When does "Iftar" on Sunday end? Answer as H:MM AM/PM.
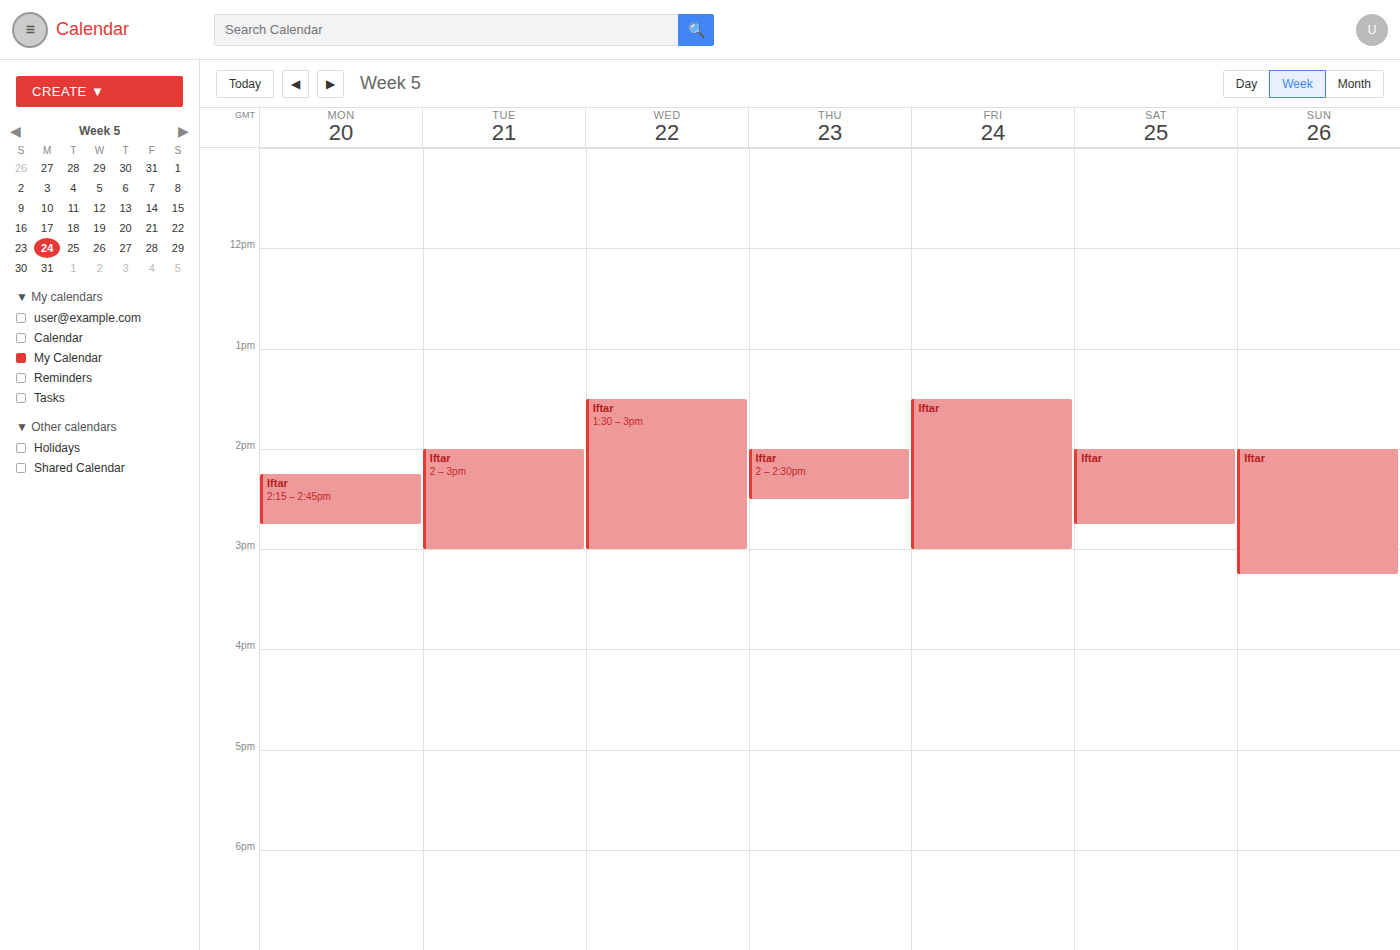
3:15 PM